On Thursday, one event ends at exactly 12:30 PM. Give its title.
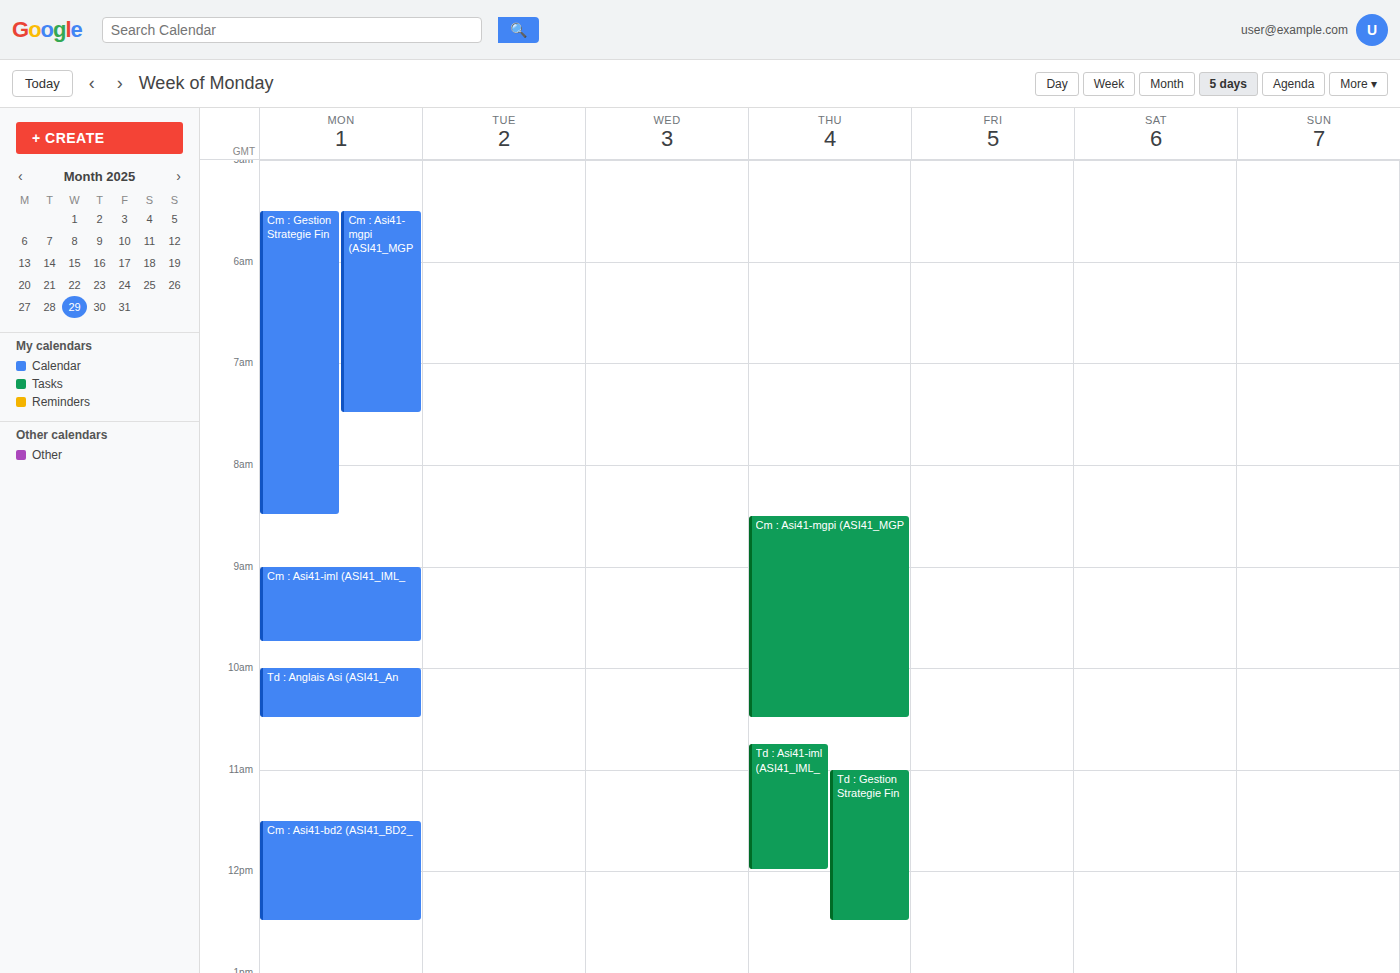
"Td : Gestion Strategie Fin"